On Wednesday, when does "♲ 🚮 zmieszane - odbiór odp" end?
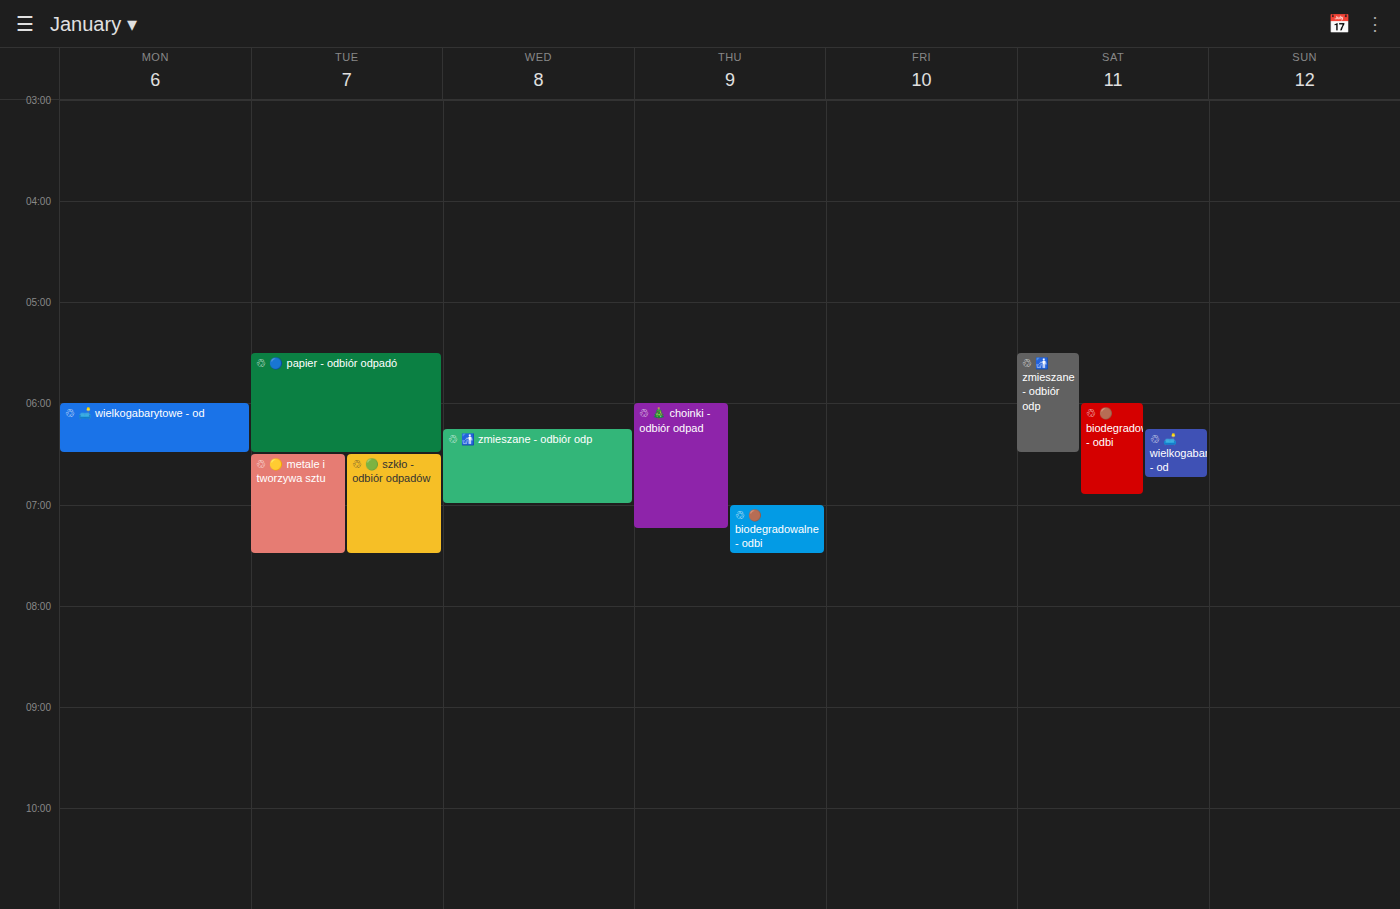
7:00 AM